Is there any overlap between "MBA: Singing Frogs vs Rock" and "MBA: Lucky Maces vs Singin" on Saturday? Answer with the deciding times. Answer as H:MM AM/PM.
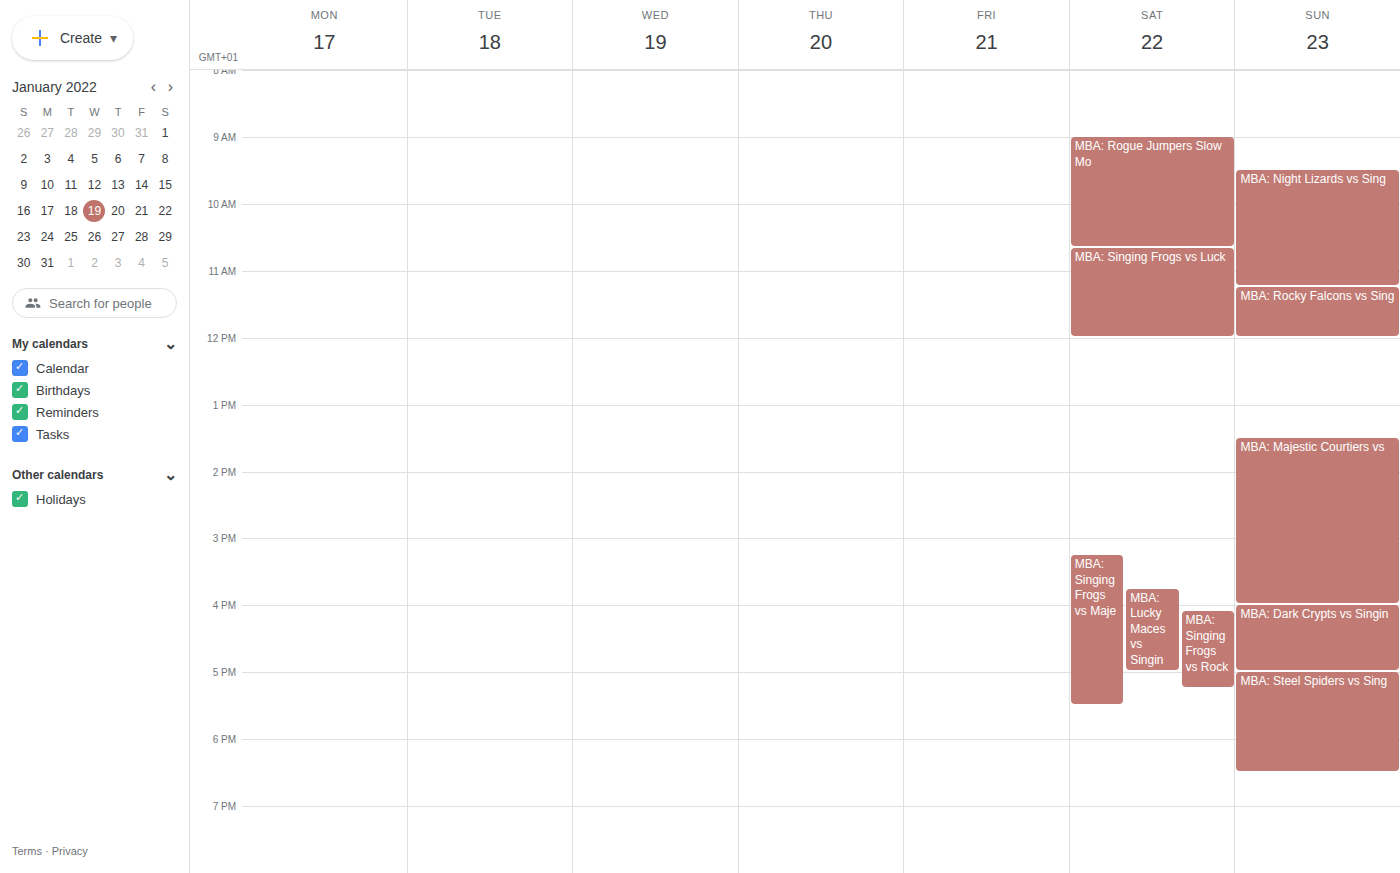
"MBA: Singing Frogs vs Rock" starts at 4:05 PM, before "MBA: Lucky Maces vs Singin" ends at 5:00 PM -- they overlap.